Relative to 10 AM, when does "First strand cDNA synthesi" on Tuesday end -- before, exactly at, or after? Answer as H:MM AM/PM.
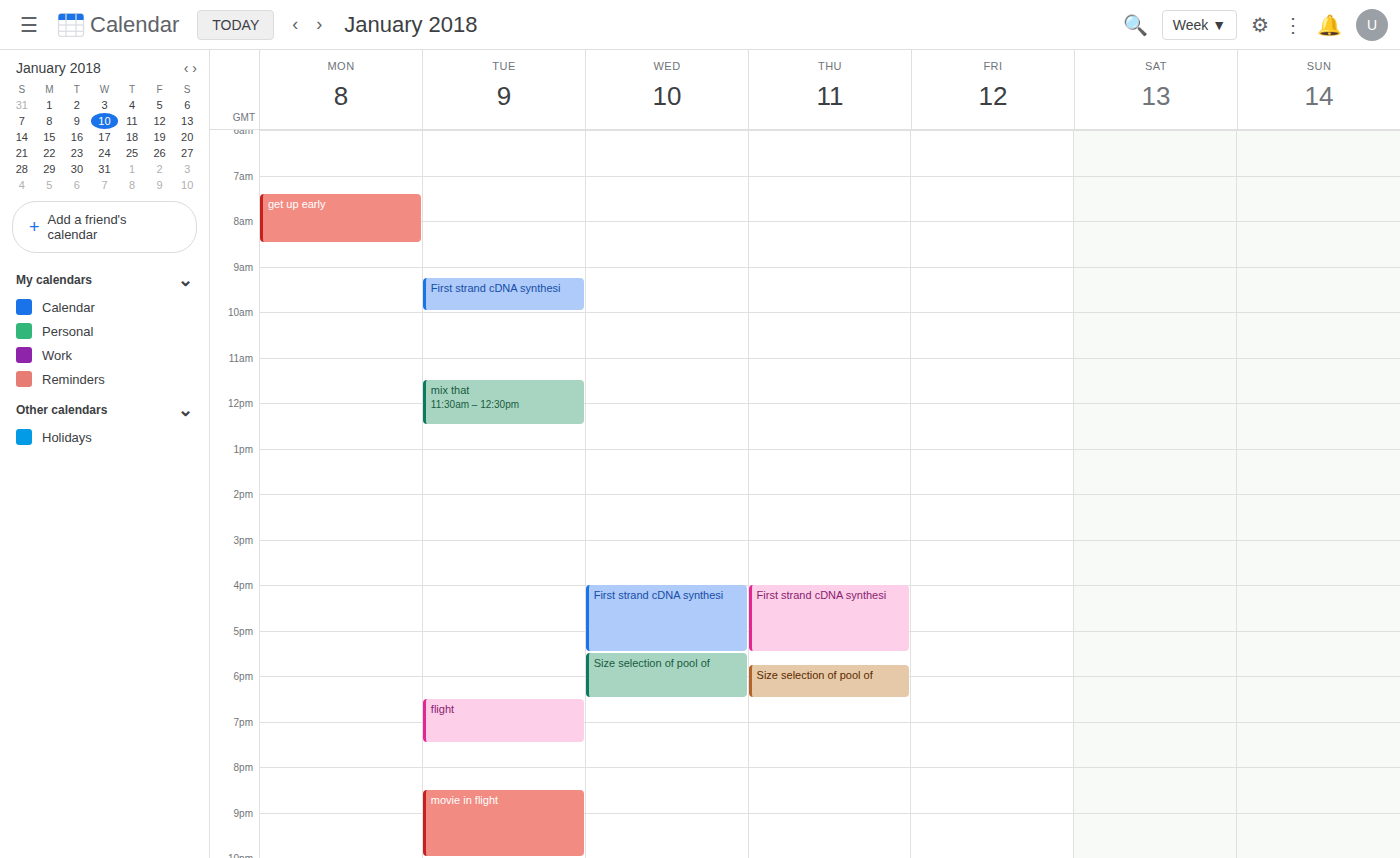
10:00 AM -- exactly at 10 AM, on the 10 AM line.